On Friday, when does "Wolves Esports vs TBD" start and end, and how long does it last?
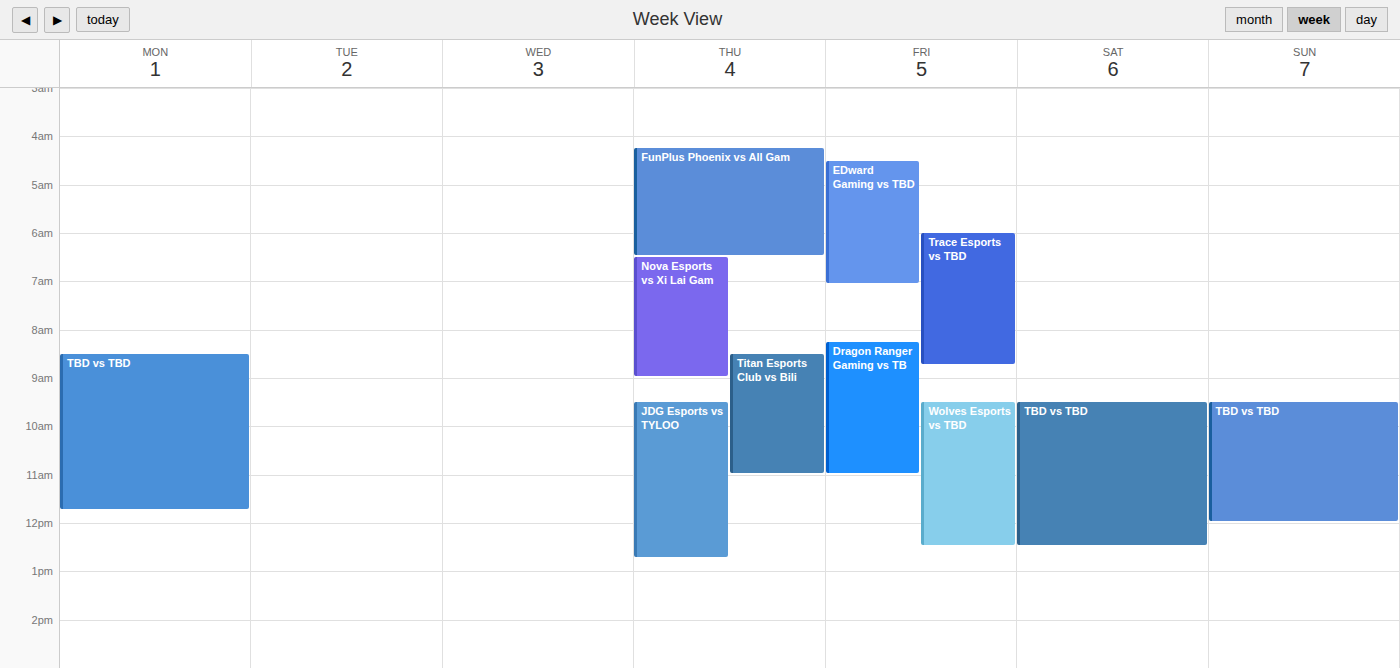
09:30 to 12:30, 3 hours